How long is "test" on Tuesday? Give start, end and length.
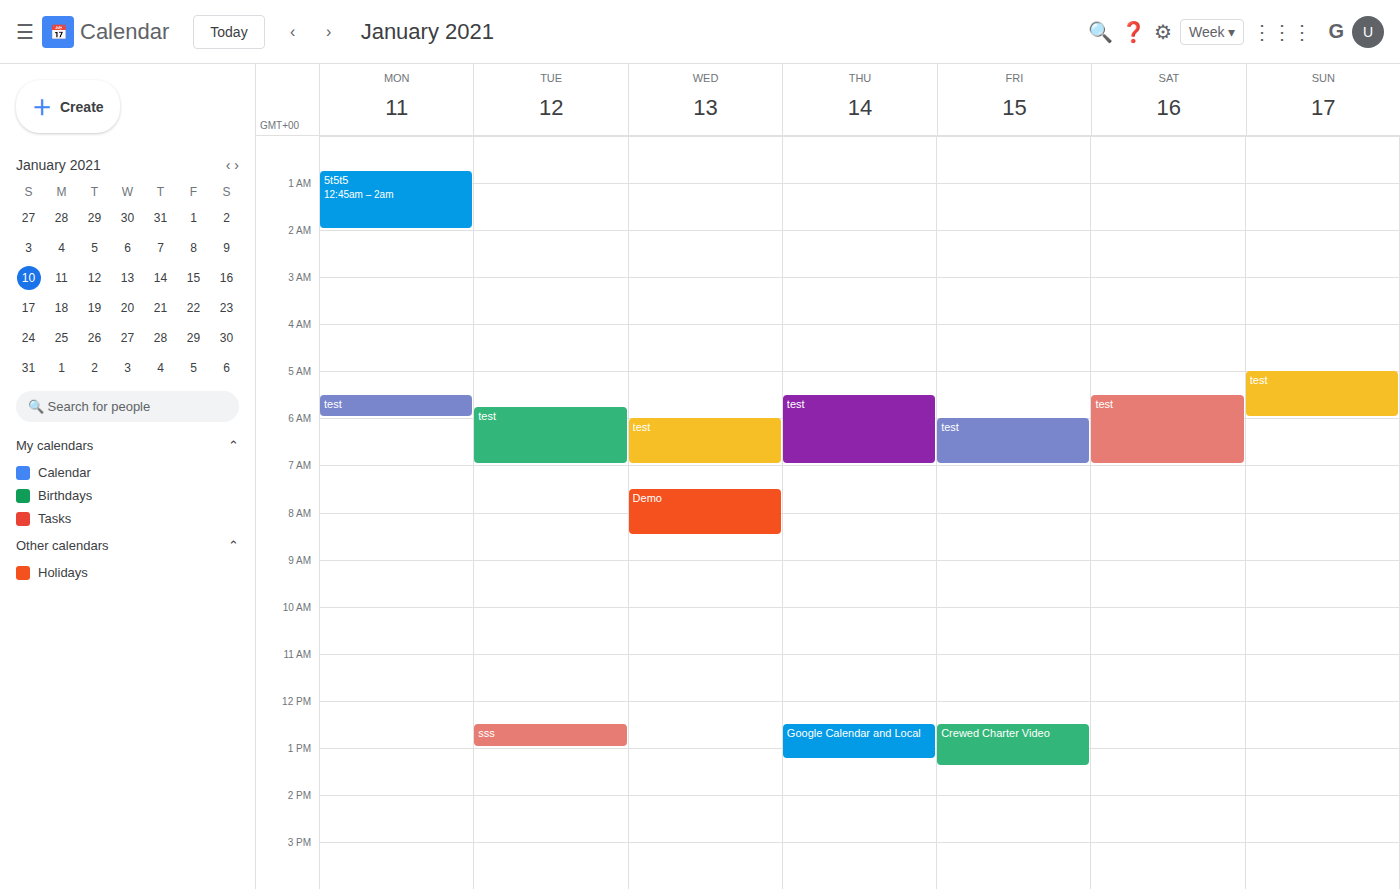
5:45 AM to 7:00 AM, 1 hour 15 minutes